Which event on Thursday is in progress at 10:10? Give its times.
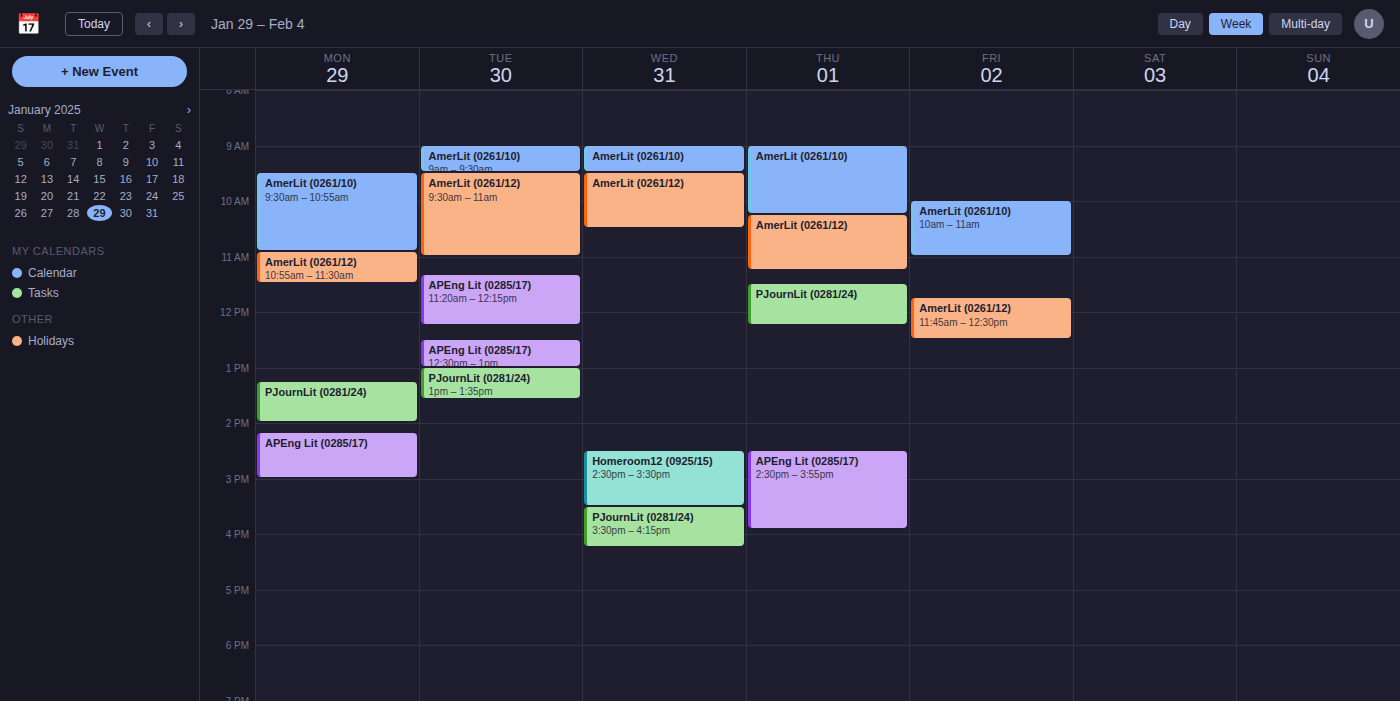
"AmerLit (0261/10)", 09:00 to 10:15